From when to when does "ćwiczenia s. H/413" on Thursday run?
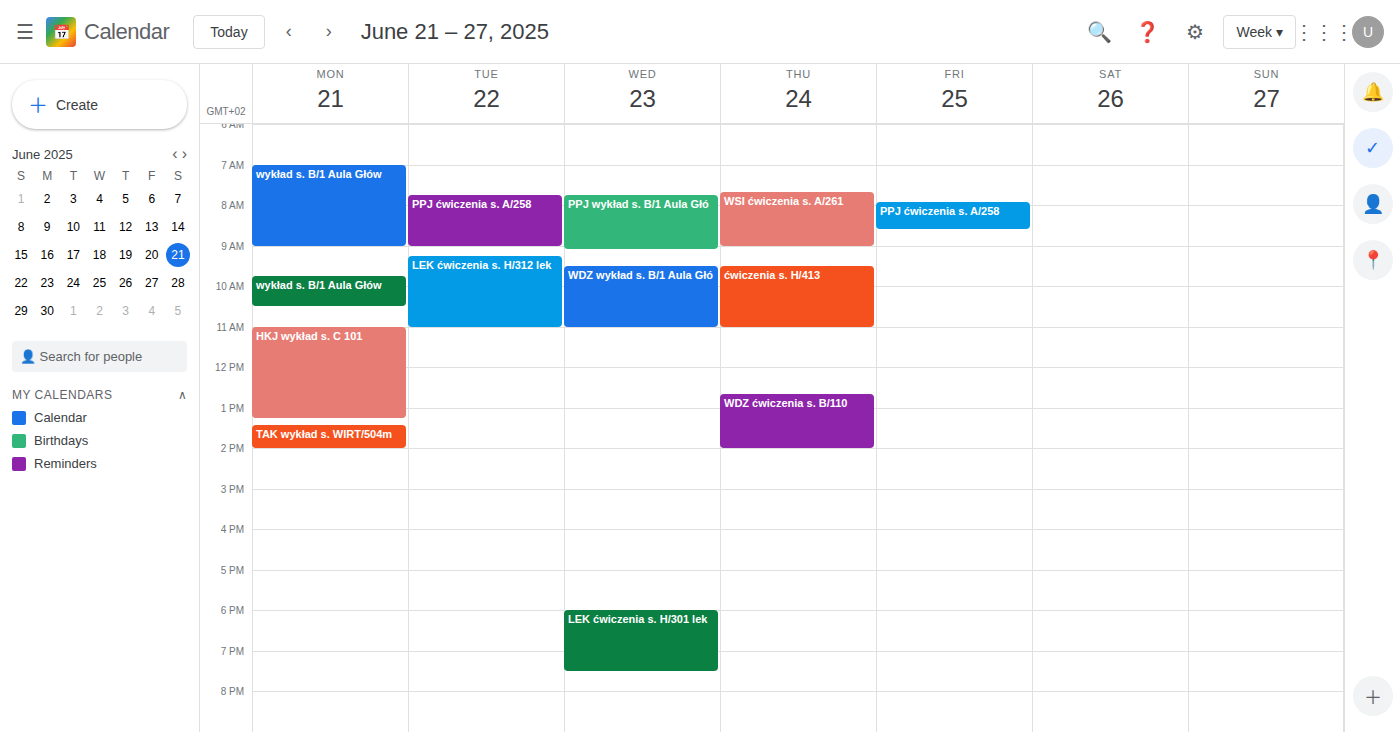
9:30 AM to 11:00 AM